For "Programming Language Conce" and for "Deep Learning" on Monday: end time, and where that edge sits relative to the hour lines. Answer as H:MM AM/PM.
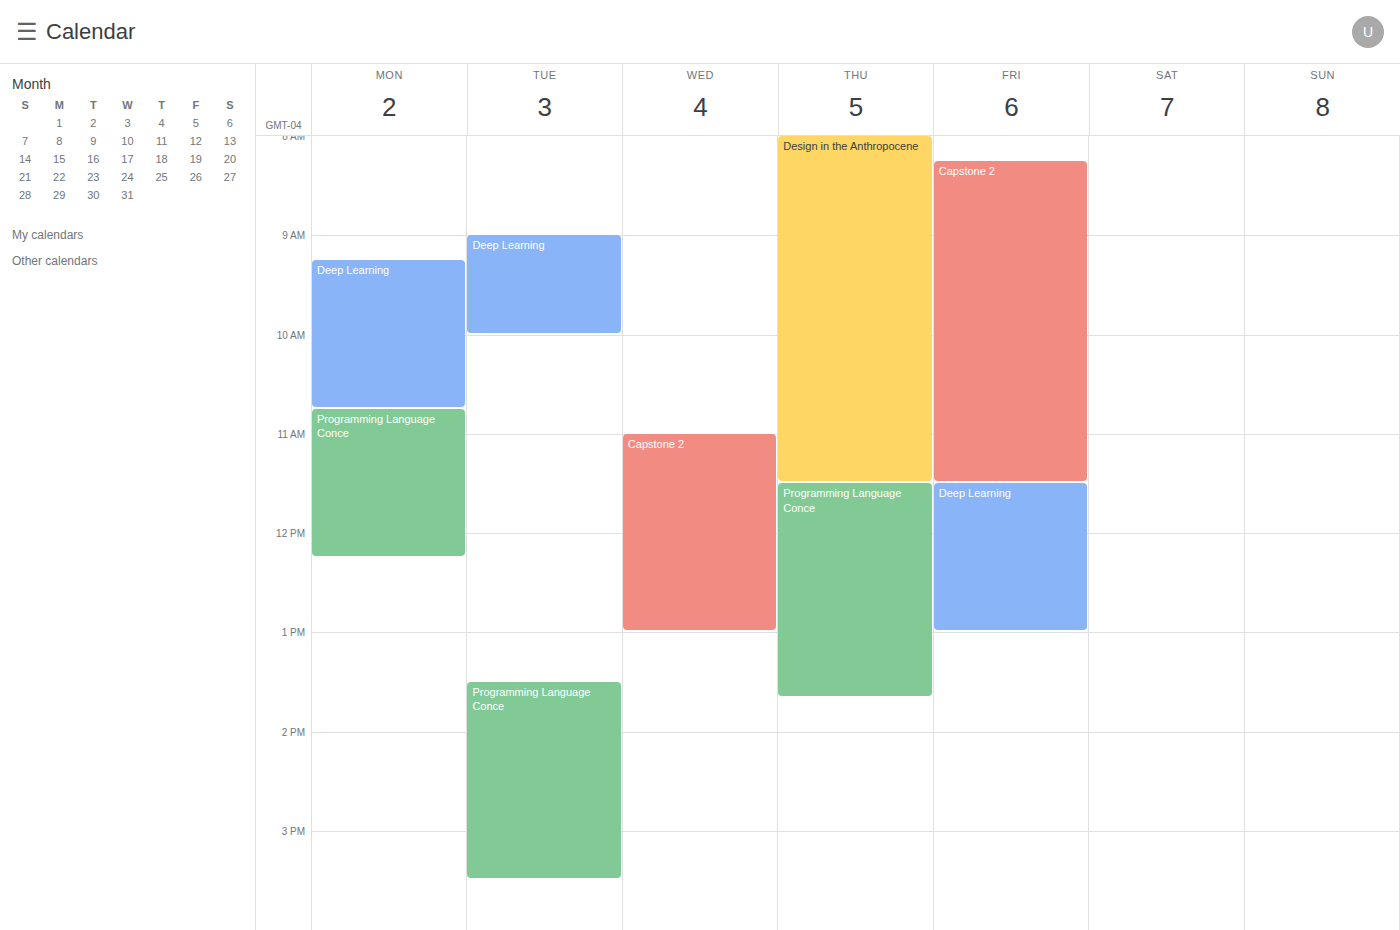
"Programming Language Conce": 12:15 PM, neither: a quarter of the way from the 12 PM line to the 1 PM line. "Deep Learning": 10:45 AM, neither: three quarters of the way from the 10 AM line to the 11 AM line.